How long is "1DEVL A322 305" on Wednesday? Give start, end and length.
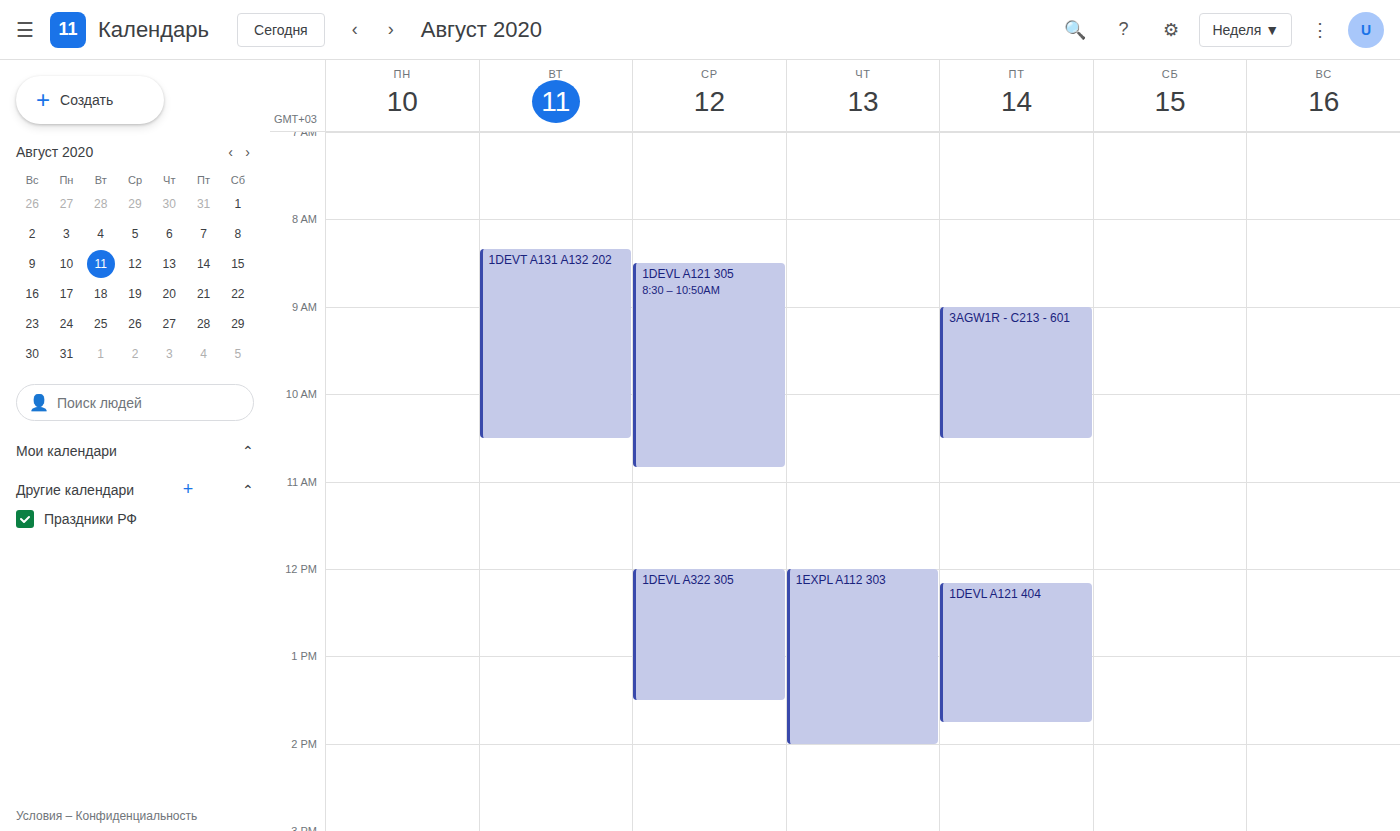
12:00 PM to 1:30 PM, 1 hour 30 minutes